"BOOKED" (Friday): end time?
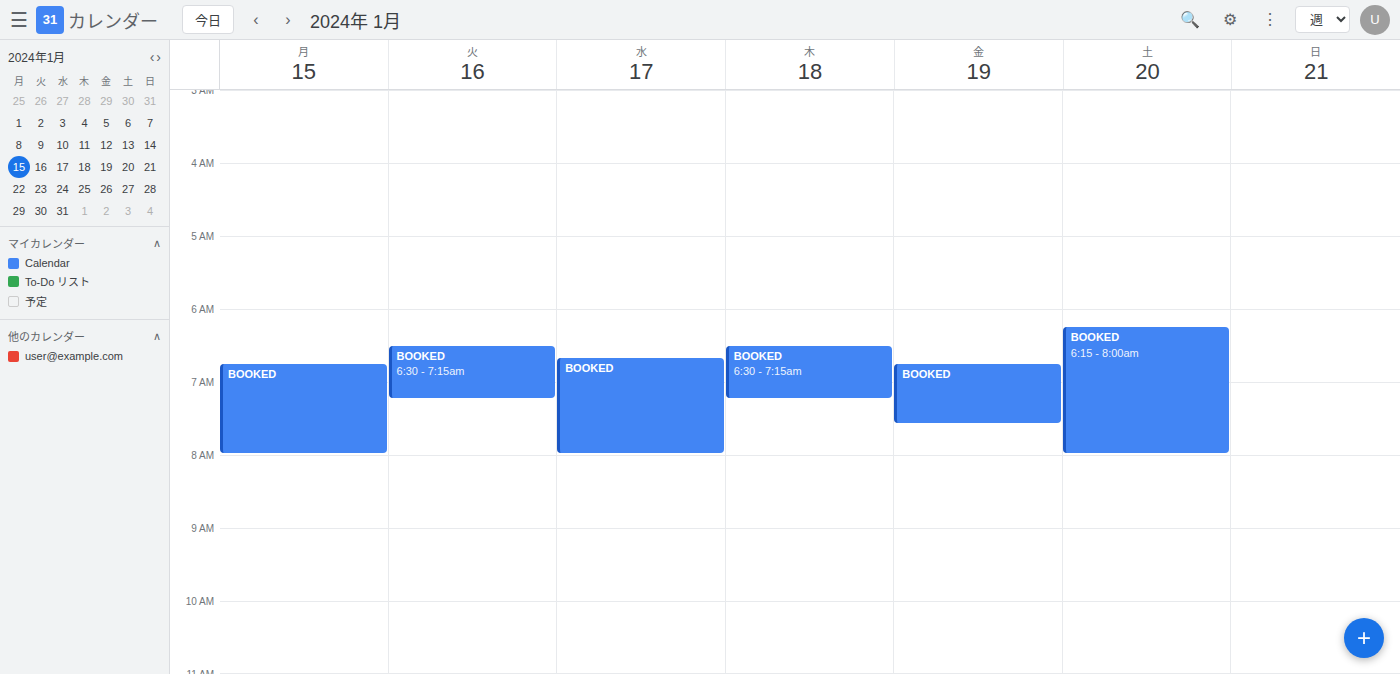
7:35 AM